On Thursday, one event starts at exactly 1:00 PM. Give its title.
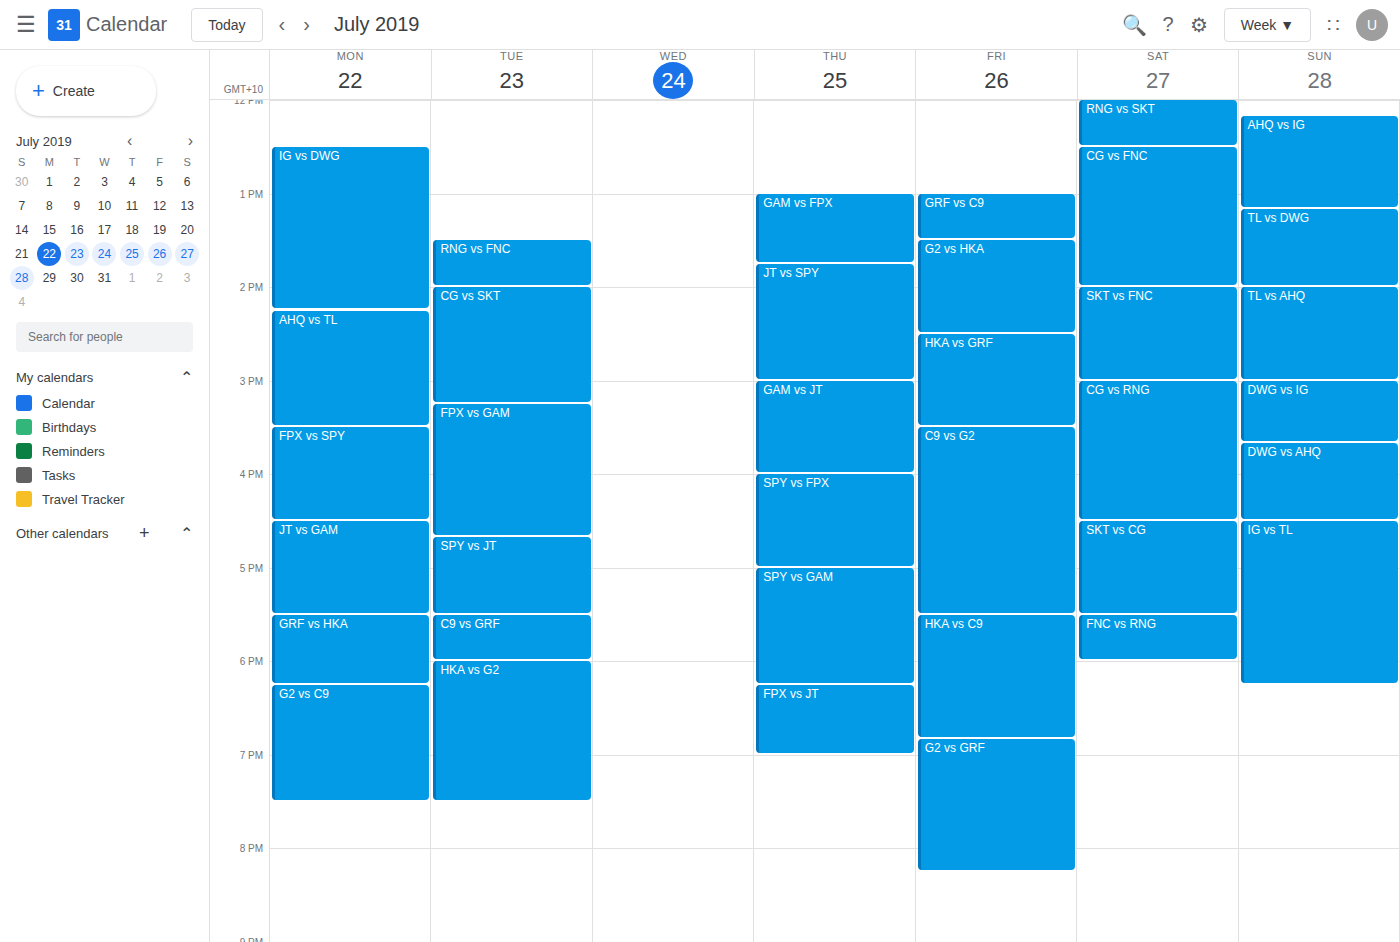
"GAM vs FPX"